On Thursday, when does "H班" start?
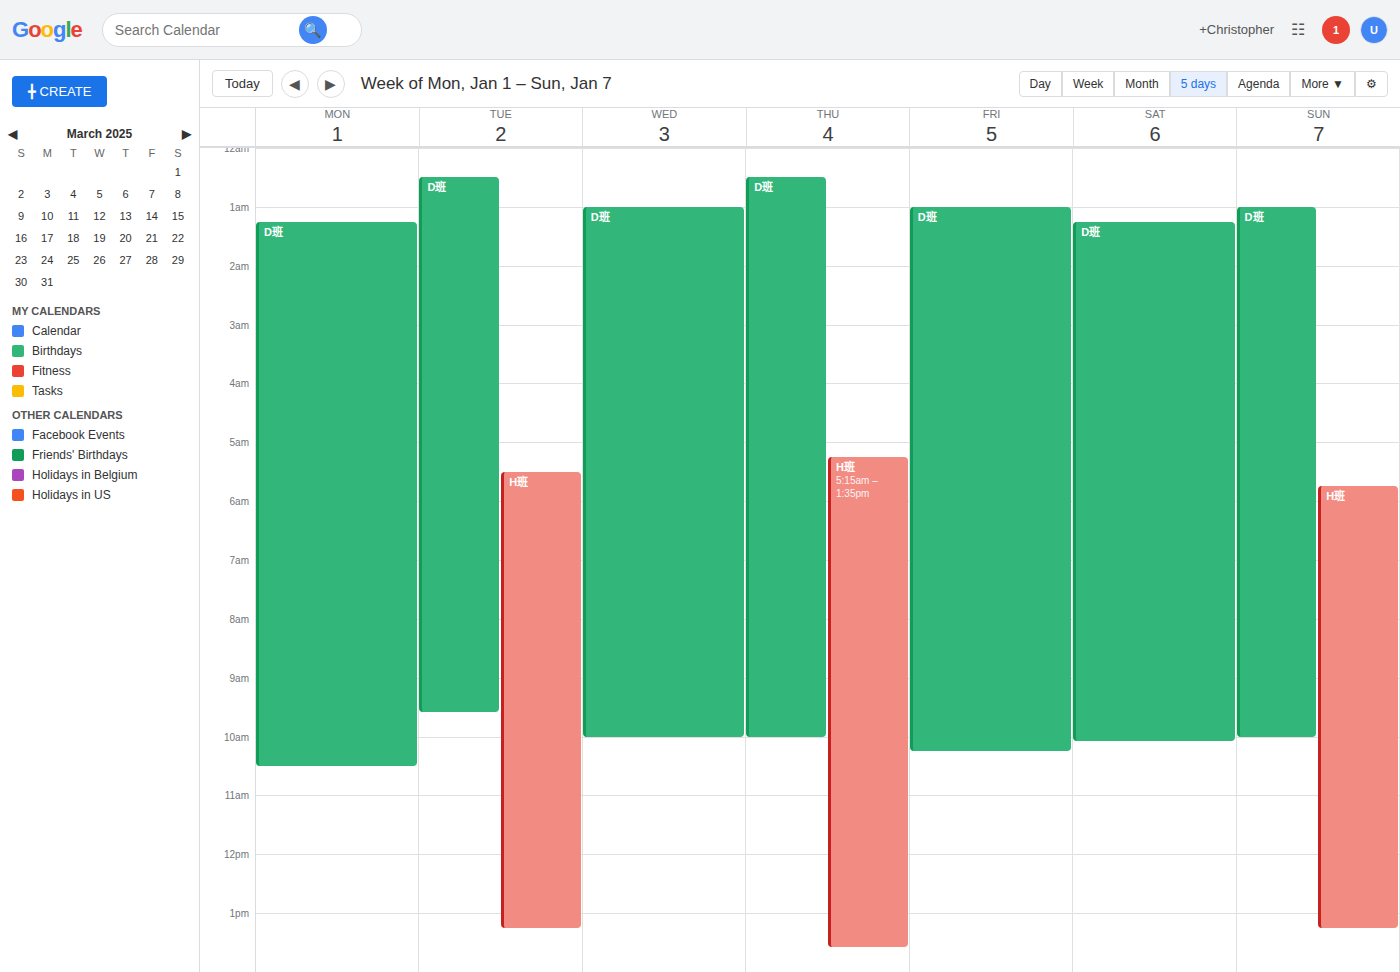
5:15 AM